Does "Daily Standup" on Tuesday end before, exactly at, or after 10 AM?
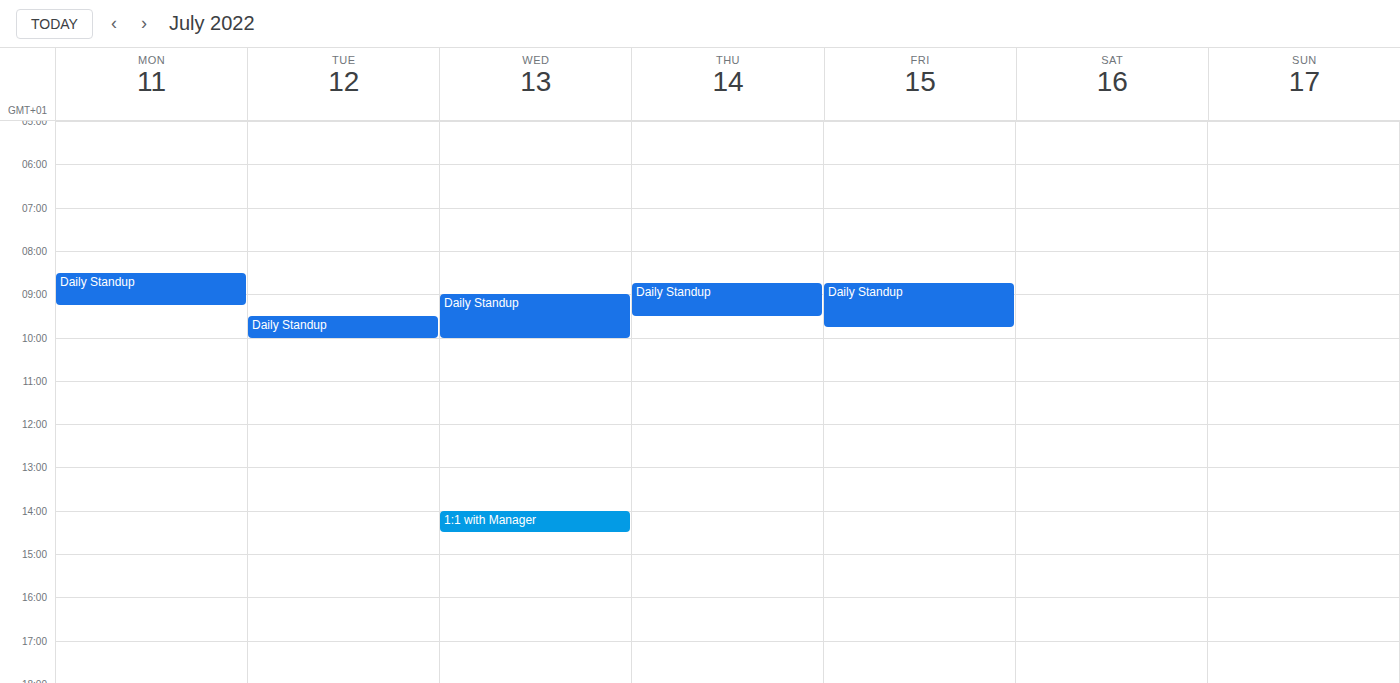
10:00 AM -- exactly at 10 AM, on the 10 AM line.